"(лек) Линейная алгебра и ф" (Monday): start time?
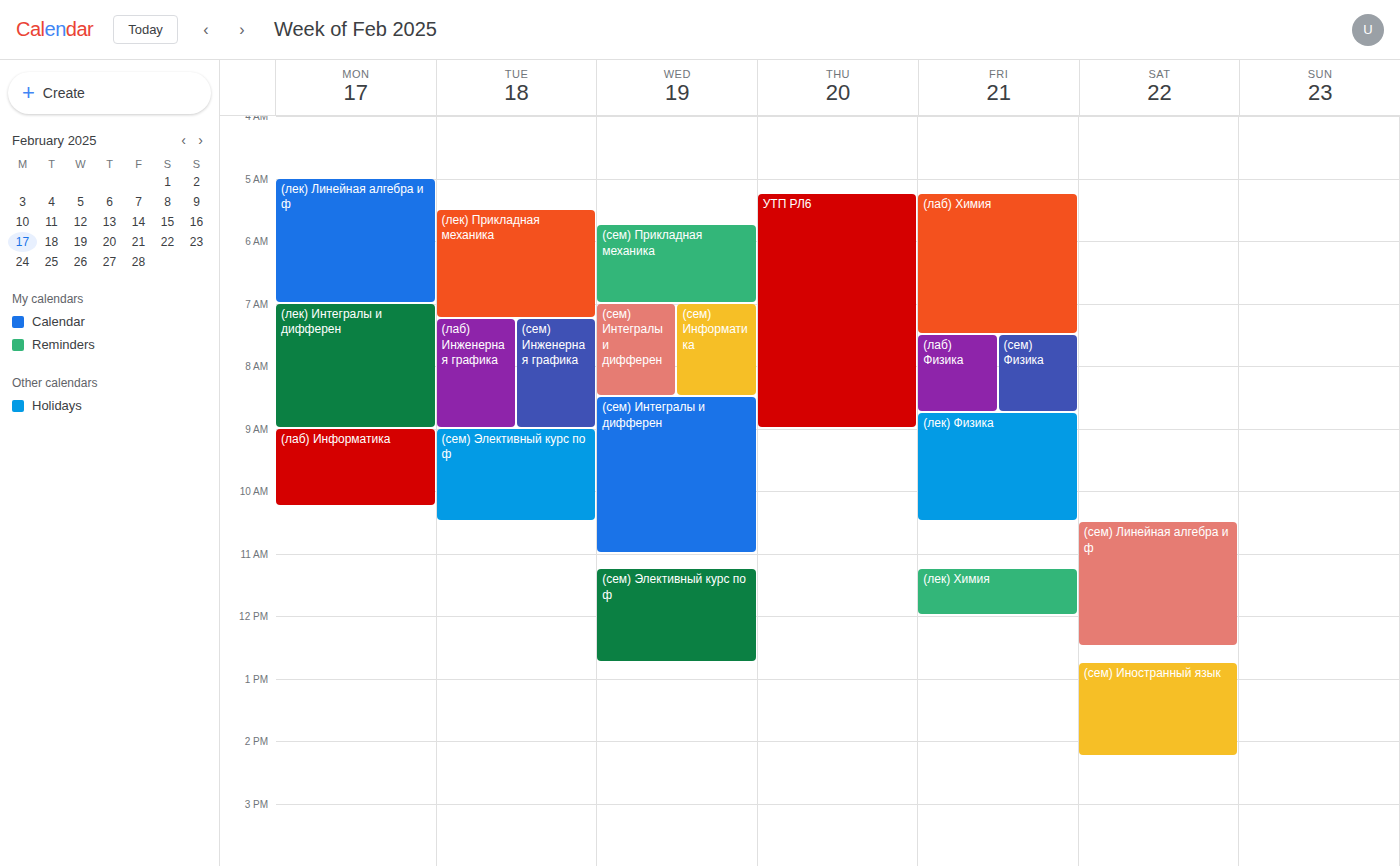
5:00 AM